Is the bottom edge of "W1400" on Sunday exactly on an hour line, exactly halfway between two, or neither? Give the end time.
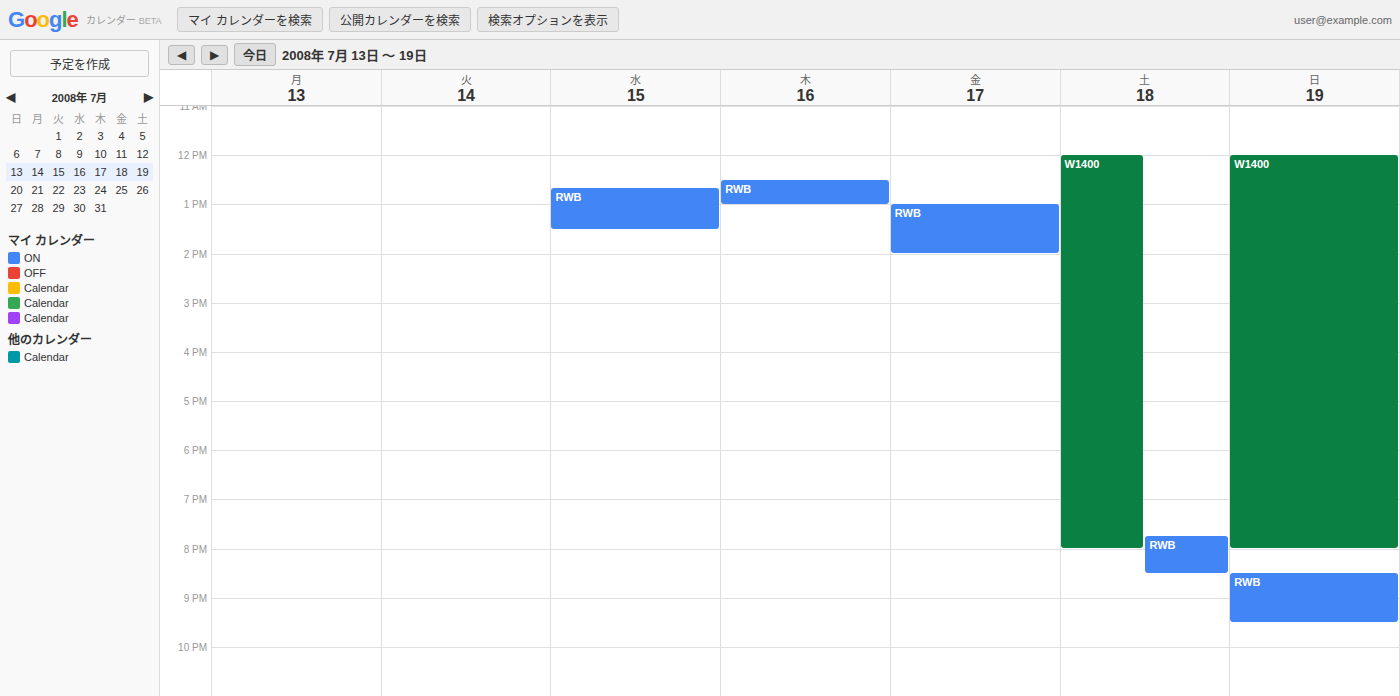
20:00 -- exactly on the 20:00 line.